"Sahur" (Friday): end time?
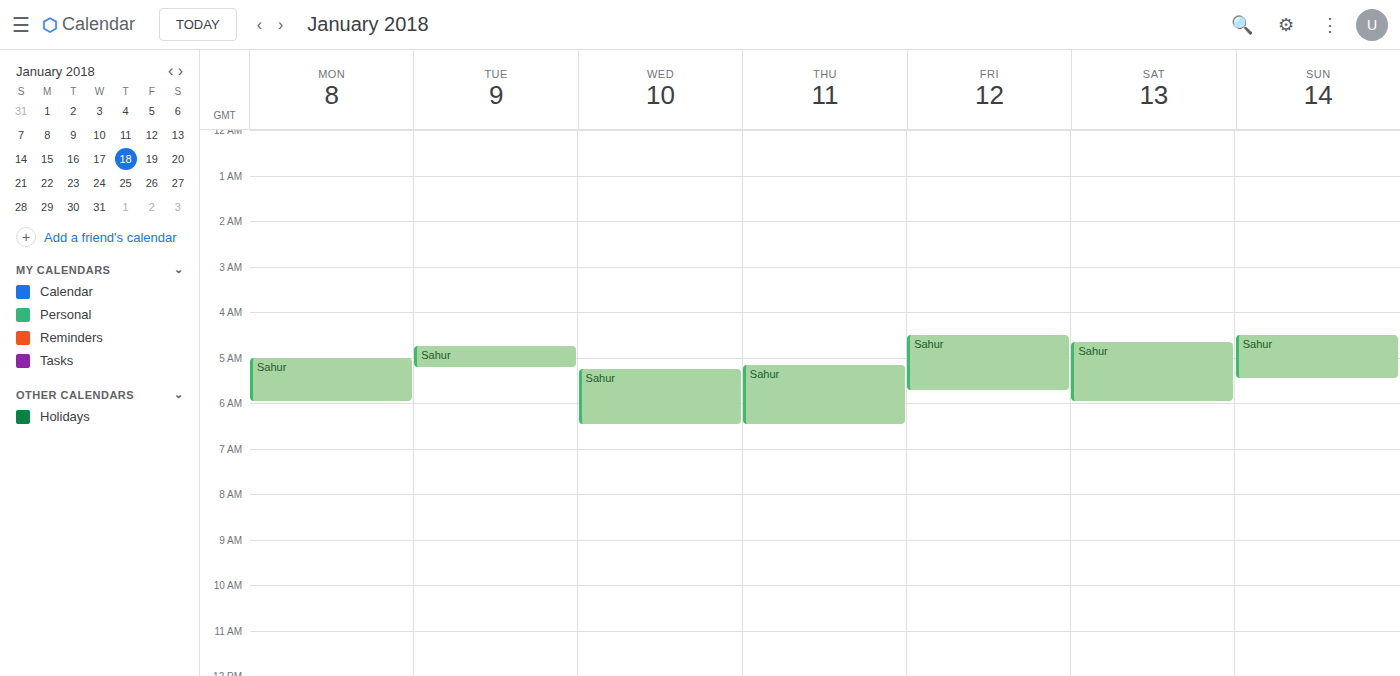
5:45 AM